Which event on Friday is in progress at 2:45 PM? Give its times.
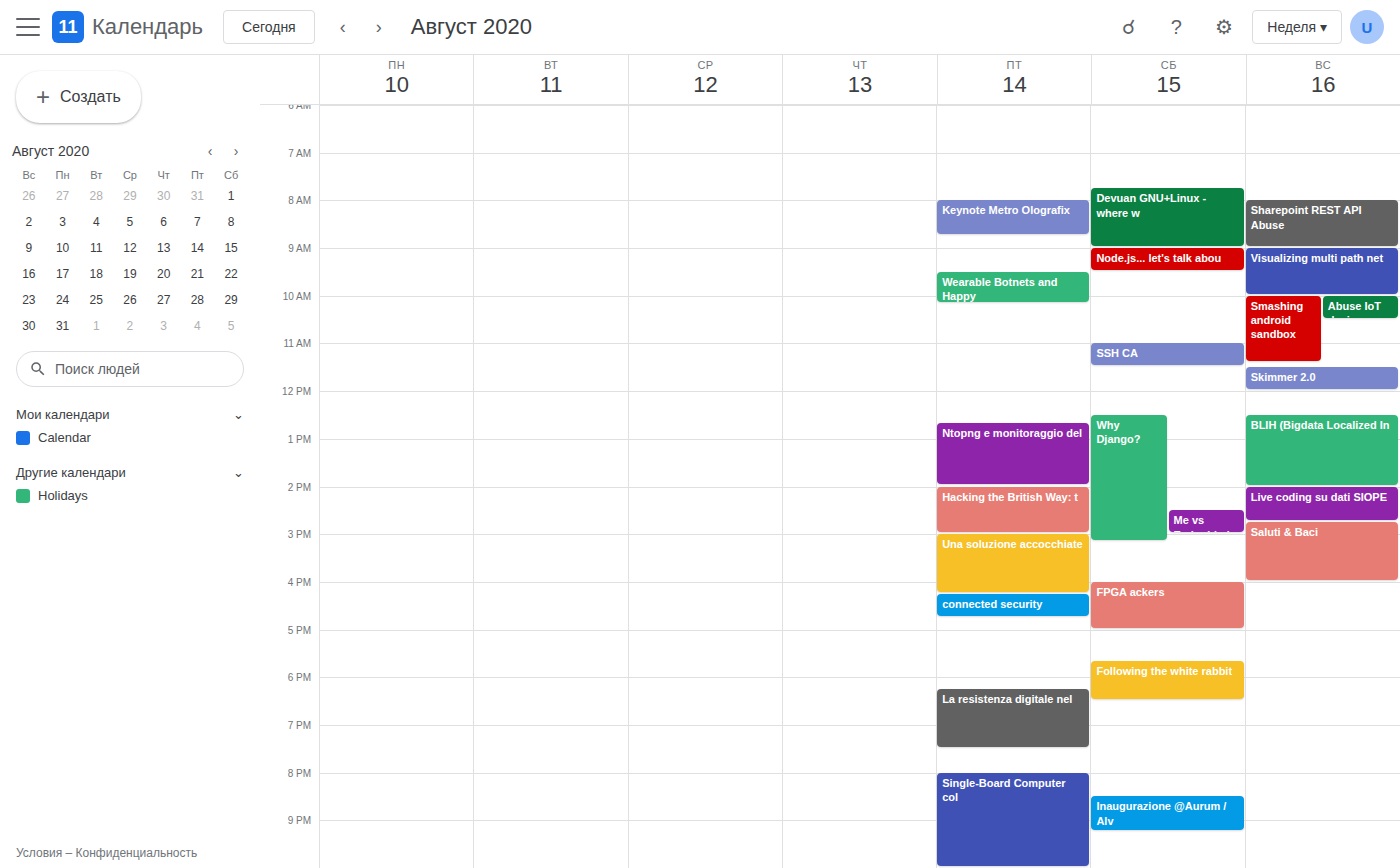
"Hacking the British Way: t", 2:00 PM to 3:00 PM